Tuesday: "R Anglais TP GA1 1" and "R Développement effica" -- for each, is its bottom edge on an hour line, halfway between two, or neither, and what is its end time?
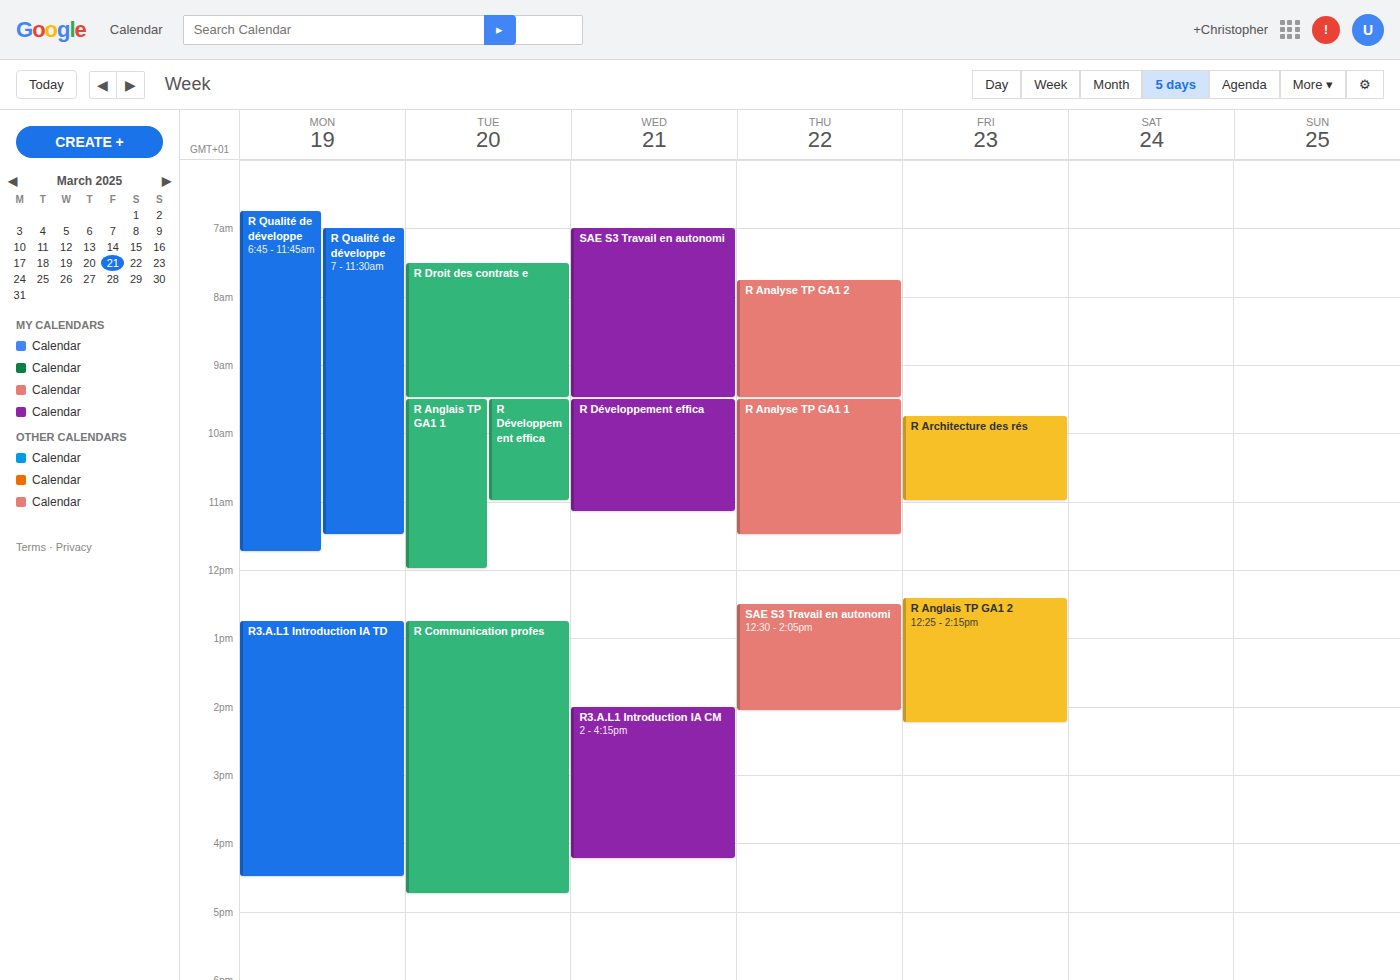
"R Anglais TP GA1 1": 12:00 PM, exactly on the 12 PM line. "R Développement effica": 11:00 AM, exactly on the 11 AM line.